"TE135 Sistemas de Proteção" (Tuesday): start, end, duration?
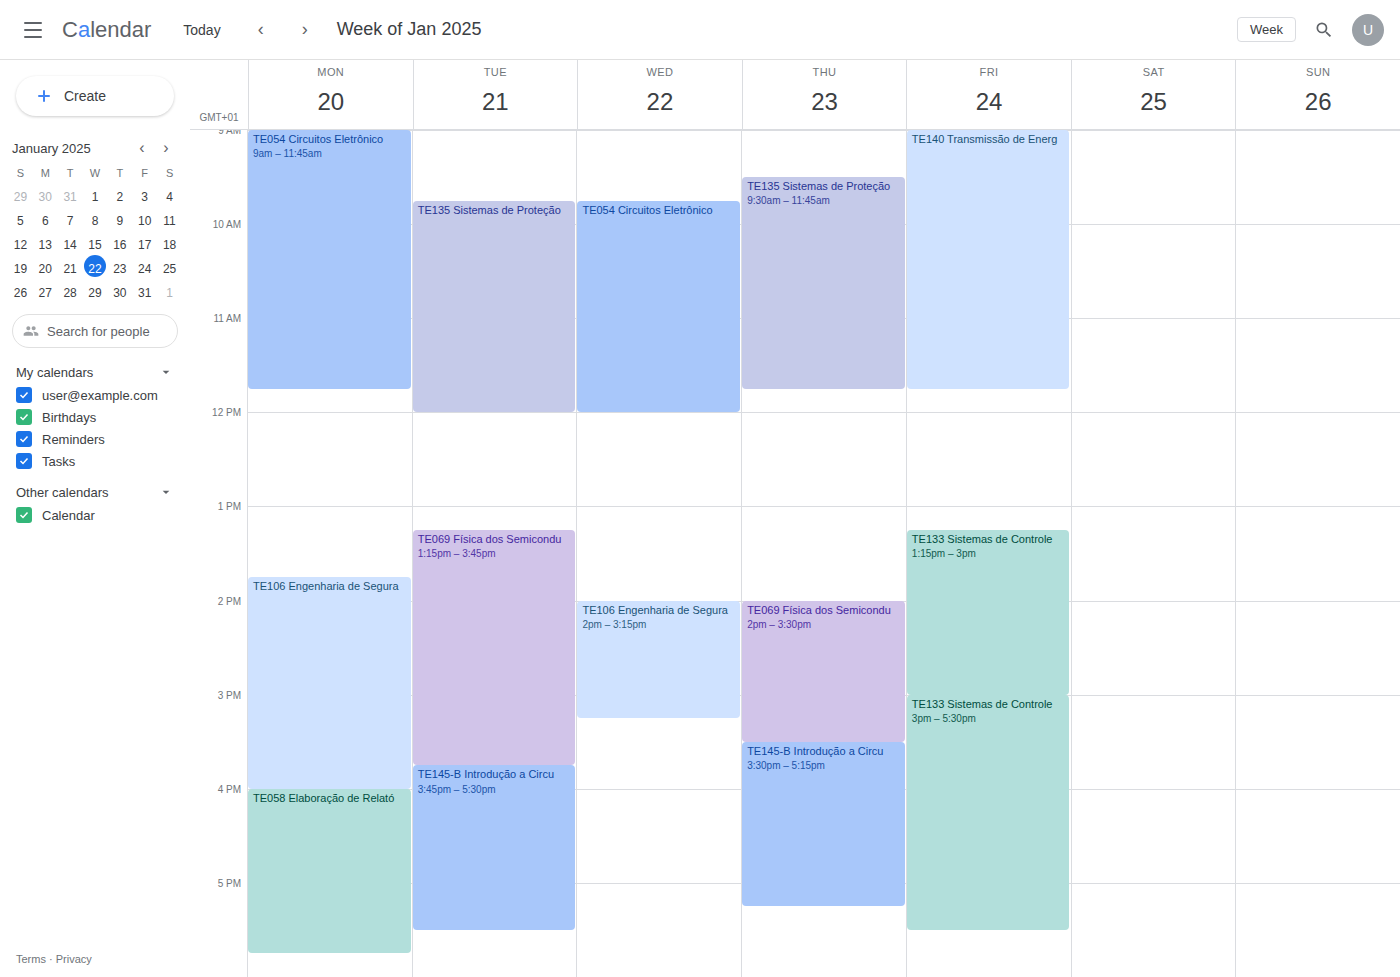
9:45 AM to 12:00 PM, 2 hours 15 minutes